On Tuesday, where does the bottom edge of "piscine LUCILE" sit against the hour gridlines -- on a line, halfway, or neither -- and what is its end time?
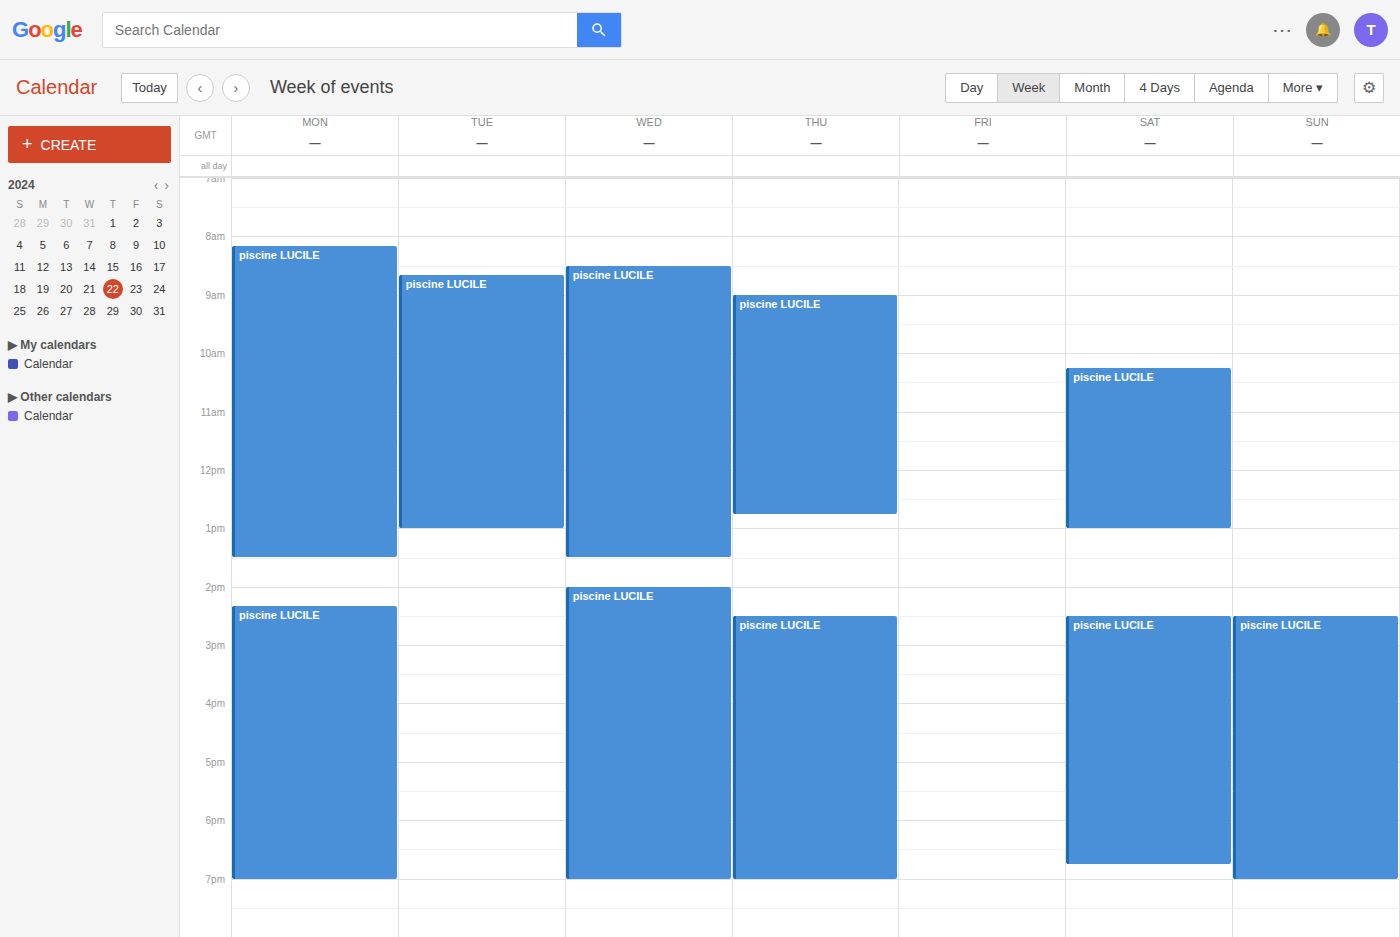
1:00 PM -- exactly on the 1 PM line.